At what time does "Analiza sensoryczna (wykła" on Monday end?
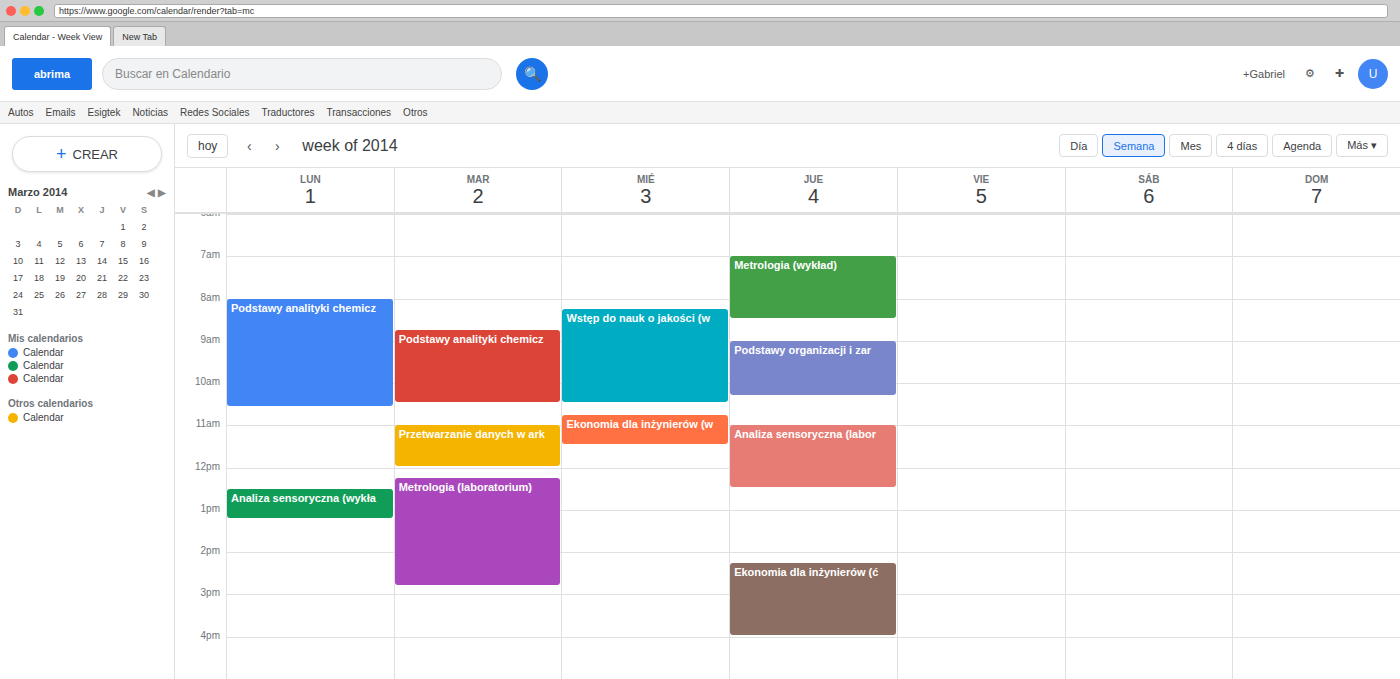
1:15 PM